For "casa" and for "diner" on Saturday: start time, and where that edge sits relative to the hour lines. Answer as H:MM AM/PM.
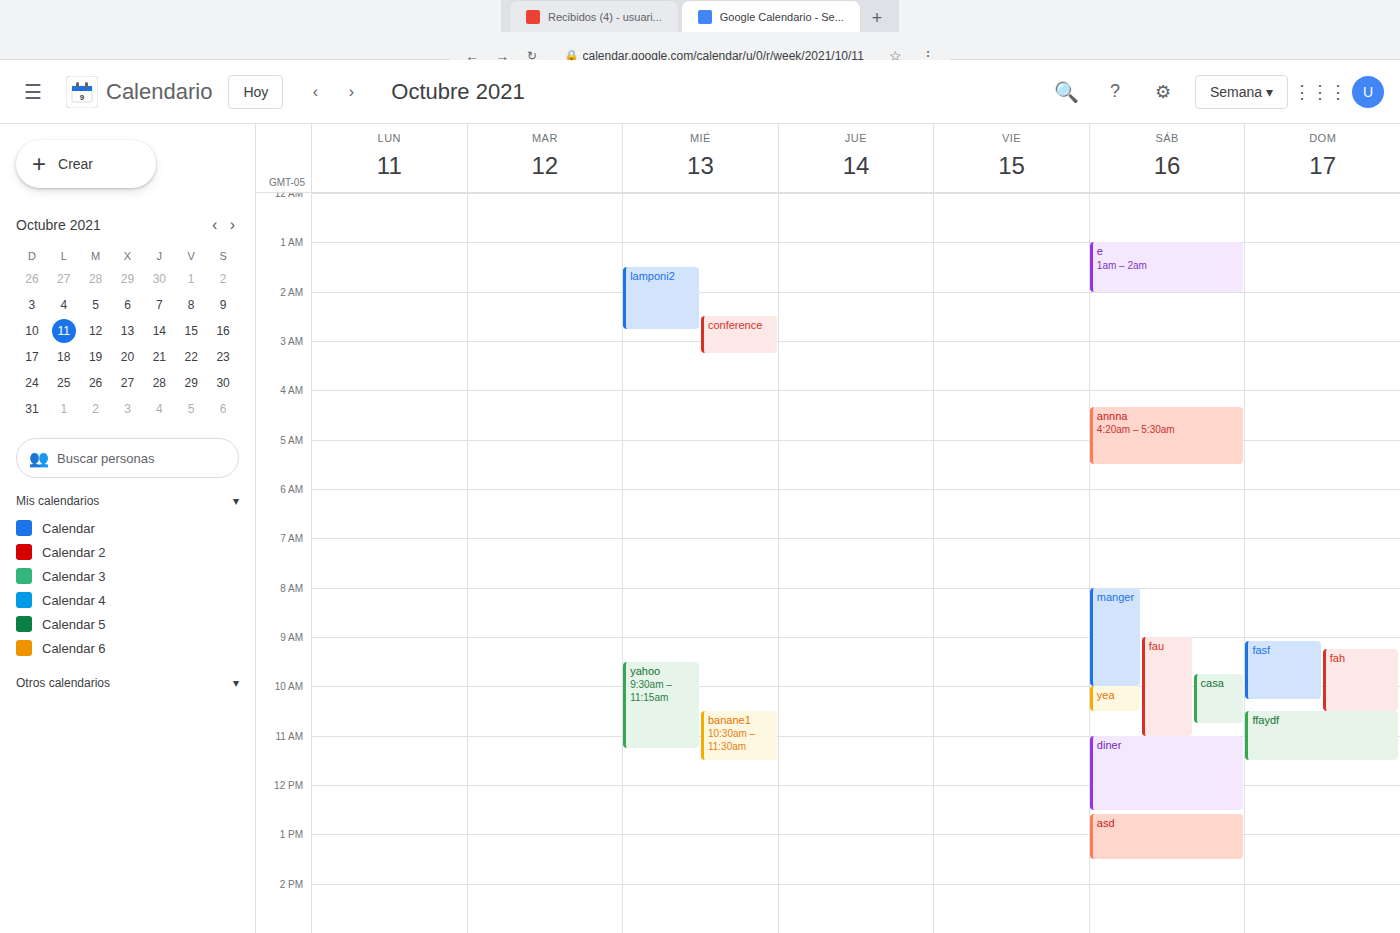
"casa": 9:45 AM, neither: three quarters of the way from the 9 AM line to the 10 AM line. "diner": 11:00 AM, exactly on the 11 AM line.